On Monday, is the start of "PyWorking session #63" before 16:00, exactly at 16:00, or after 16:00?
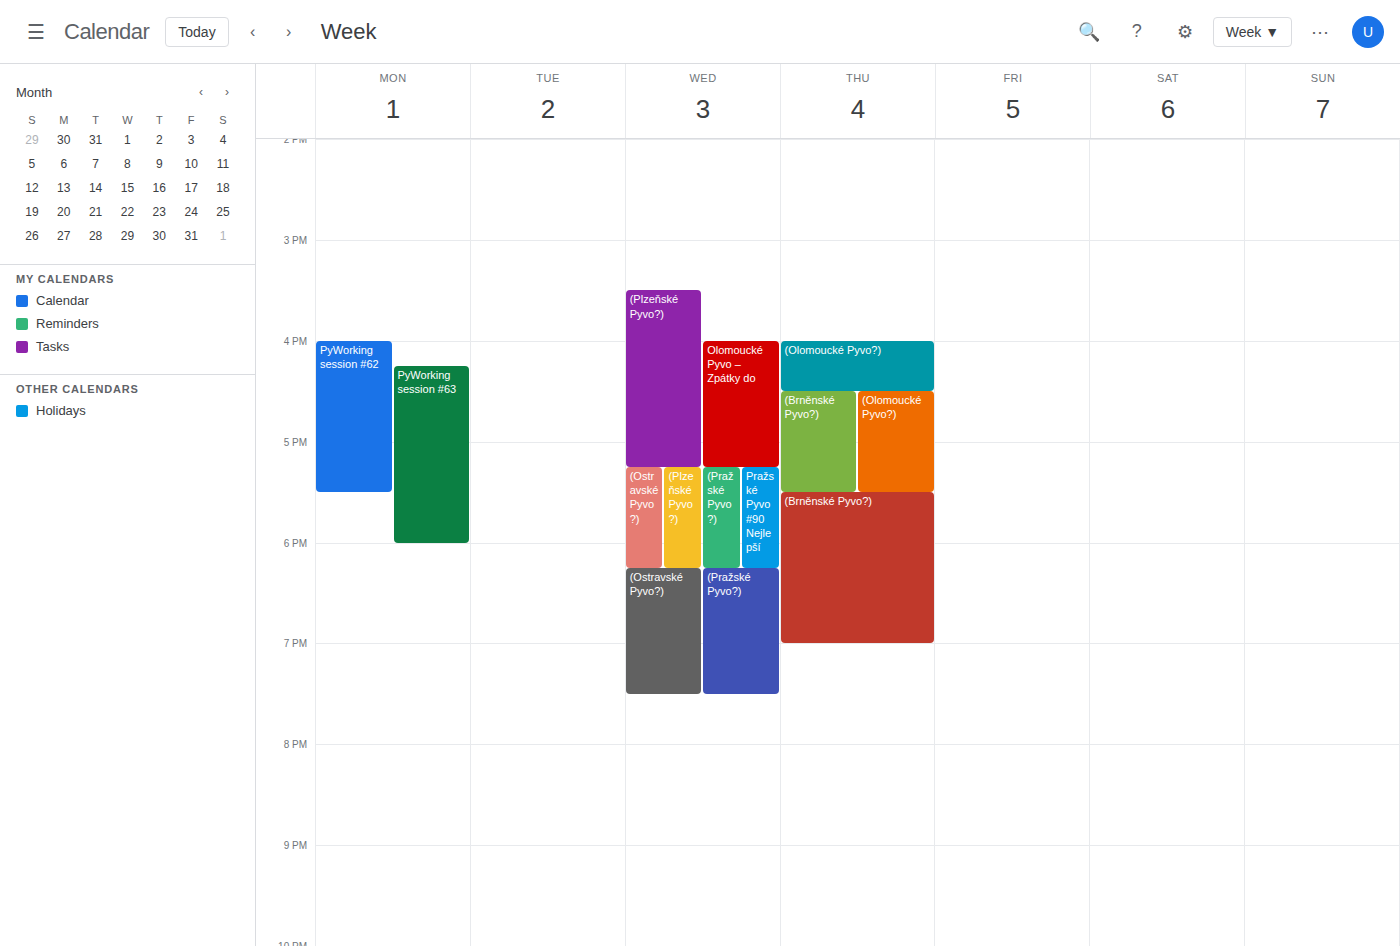
16:15 -- after 16:00, 15 minutes below the 16:00 line.